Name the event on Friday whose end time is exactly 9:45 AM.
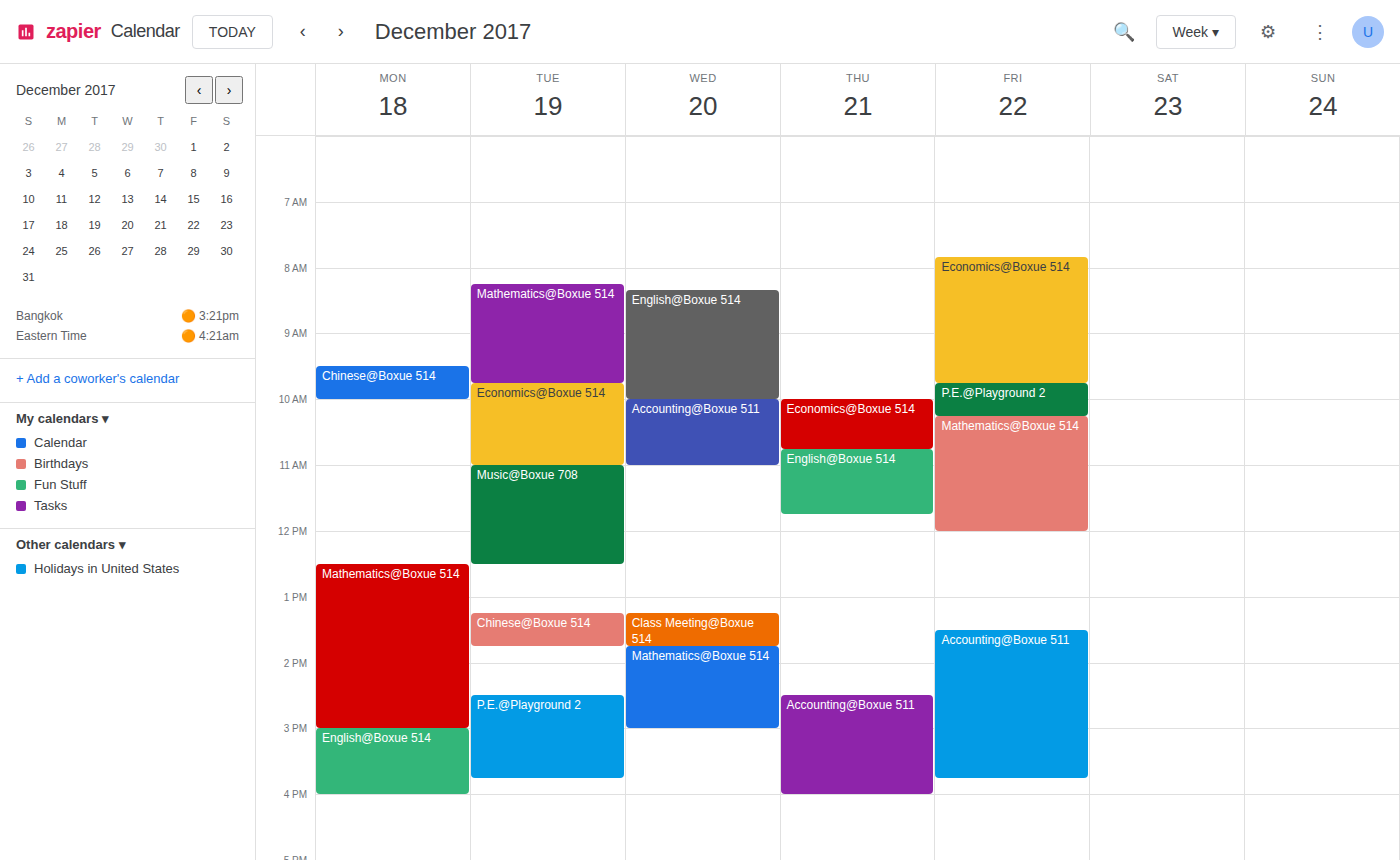
"Economics@Boxue 514"